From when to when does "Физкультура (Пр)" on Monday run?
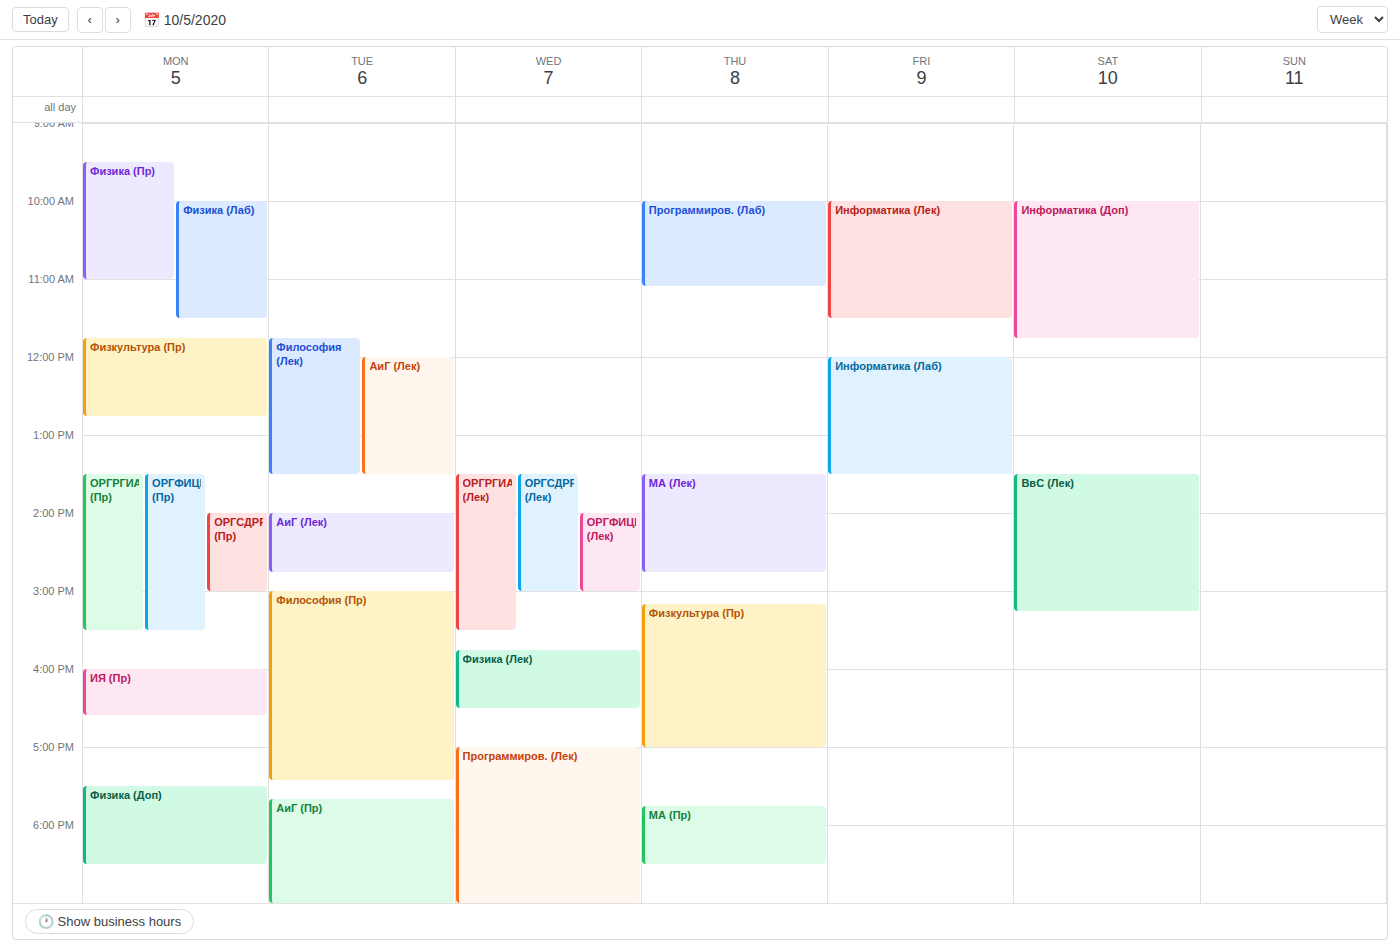
11:45 AM to 12:45 PM